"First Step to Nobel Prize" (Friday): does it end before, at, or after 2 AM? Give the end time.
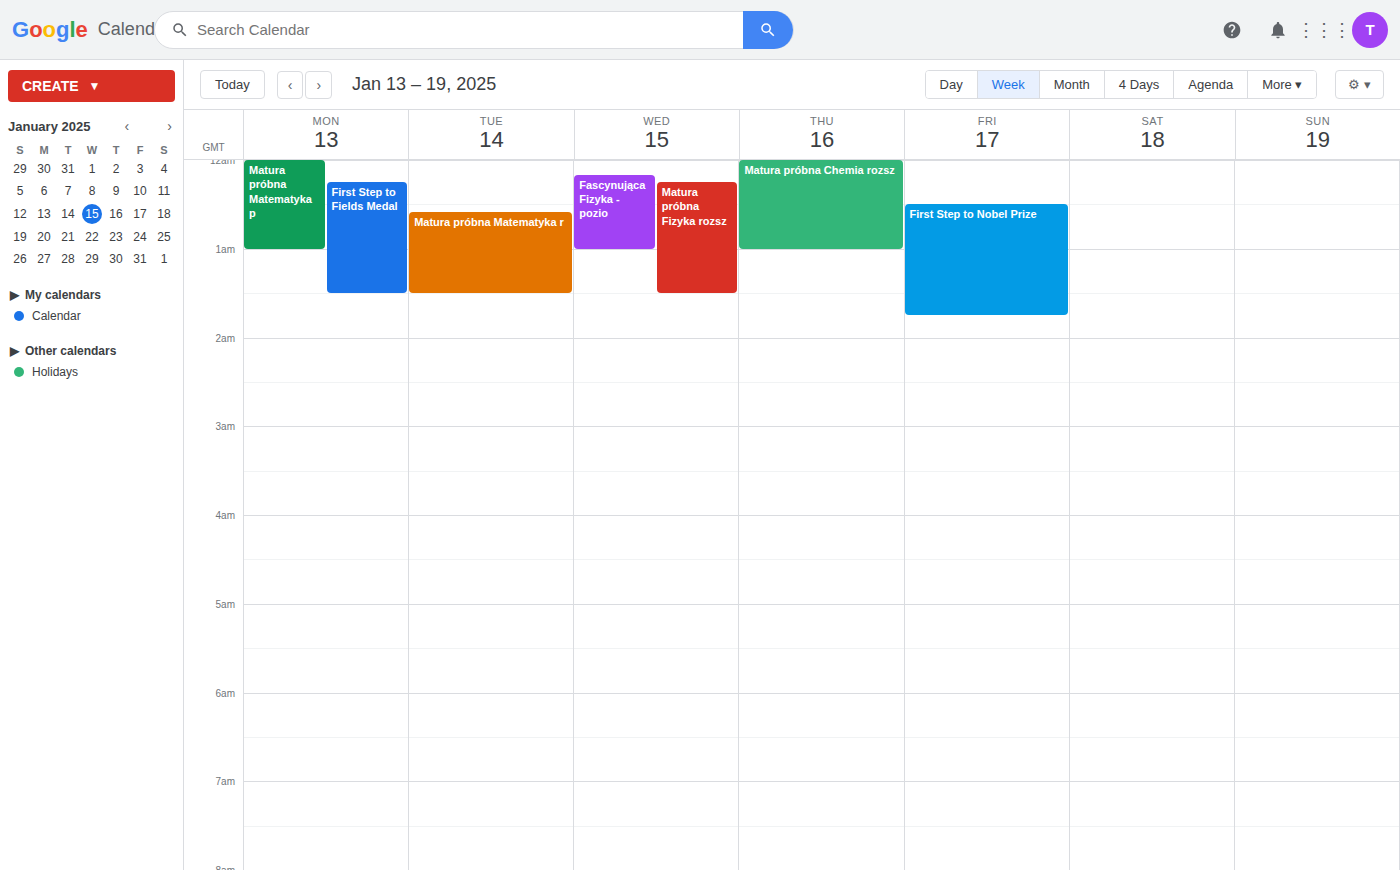
1:45 AM -- before 2 AM, 15 minutes above the 2 AM line.